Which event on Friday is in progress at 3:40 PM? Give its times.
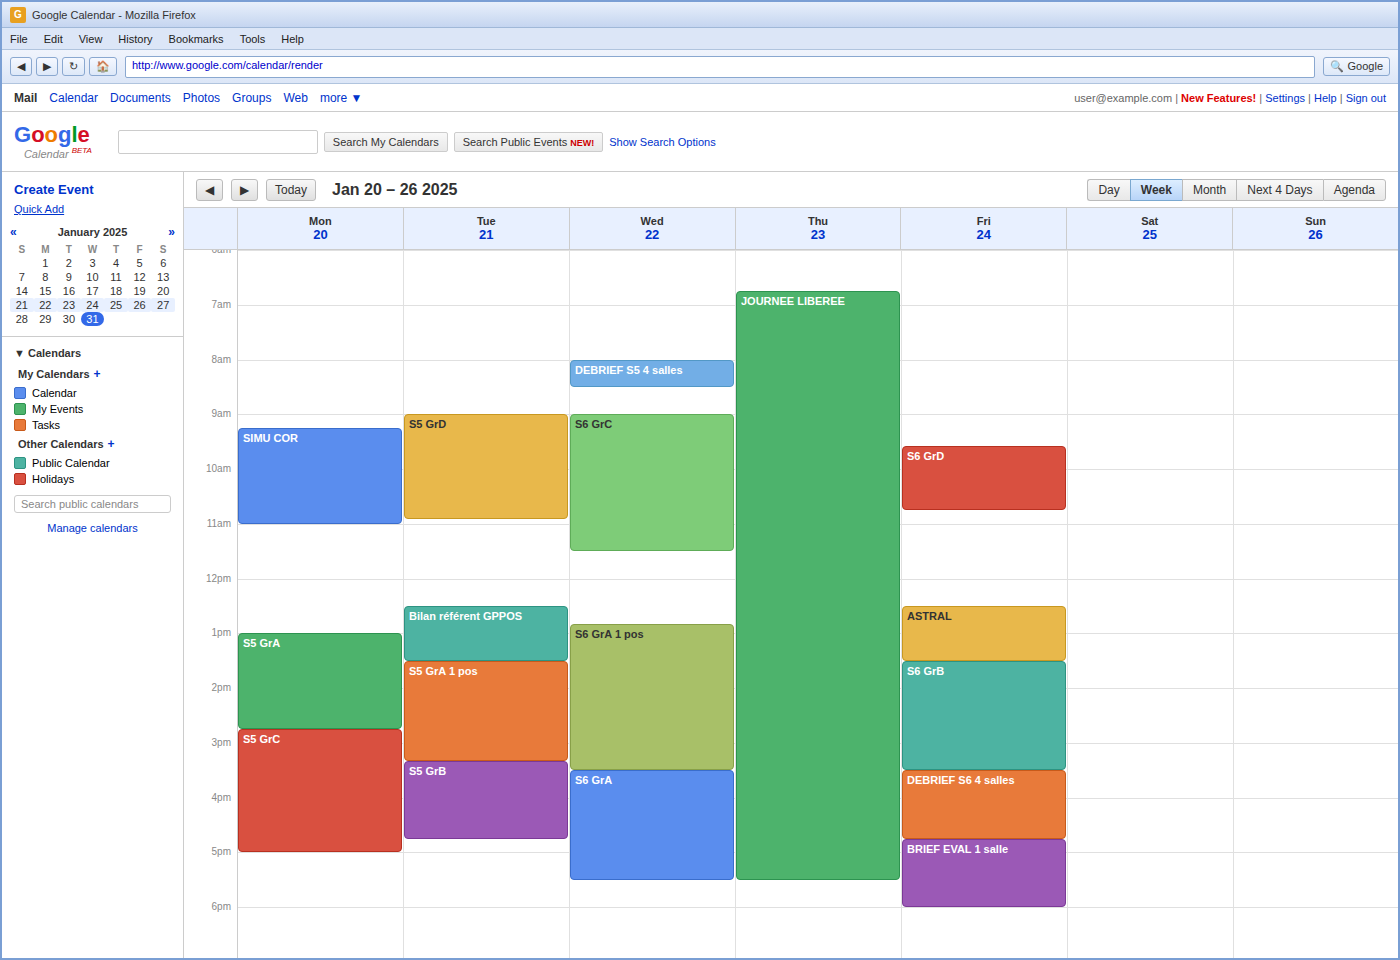
"DEBRIEF S6 4 salles", 3:30 PM to 4:45 PM